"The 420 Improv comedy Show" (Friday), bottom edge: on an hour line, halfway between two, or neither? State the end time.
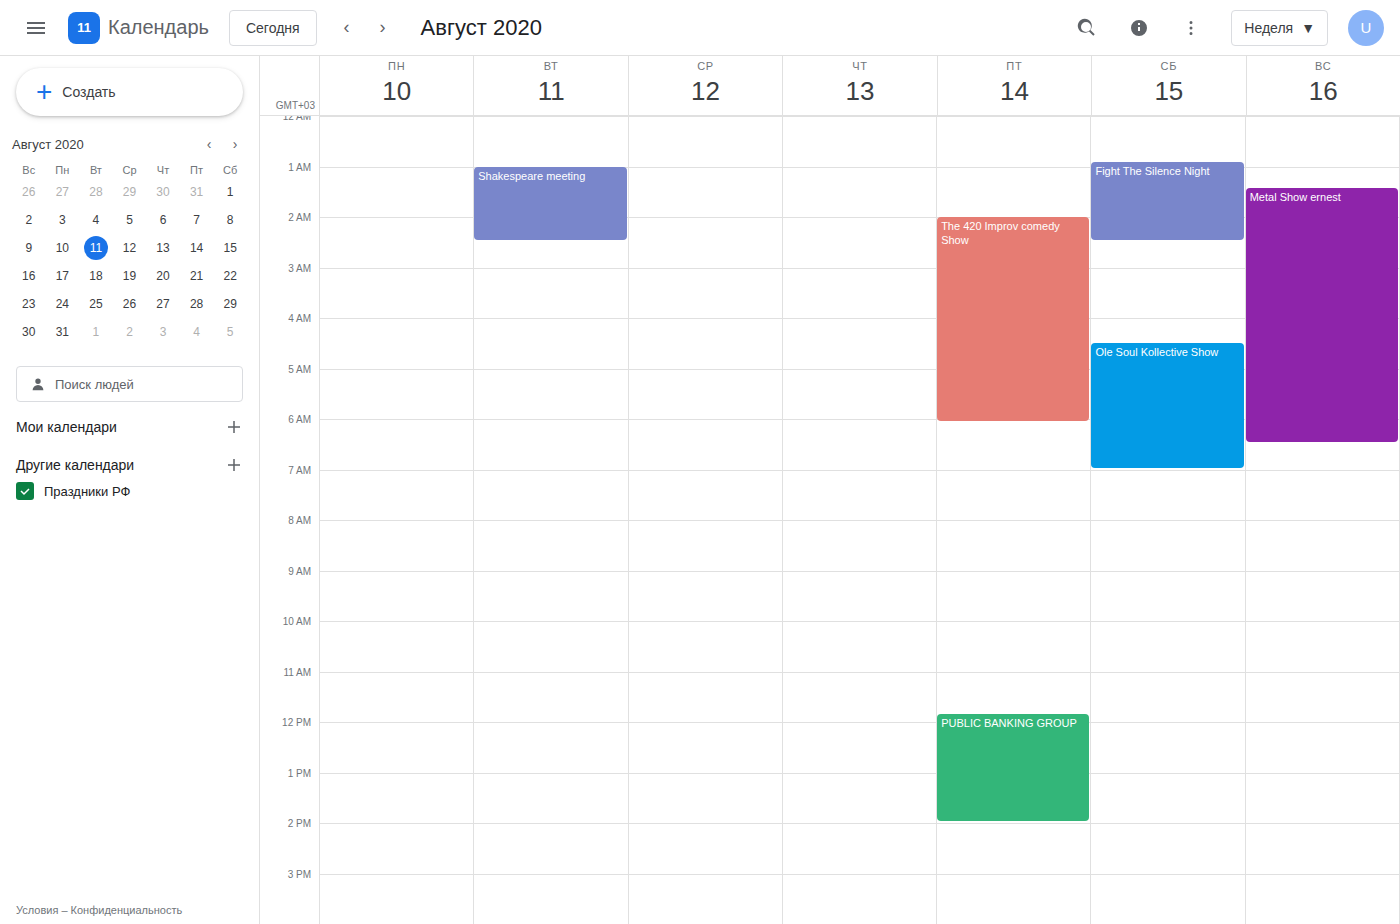
6:05 AM -- neither: 5 minutes below the 6 AM line and 55 minutes above the 7 AM line.